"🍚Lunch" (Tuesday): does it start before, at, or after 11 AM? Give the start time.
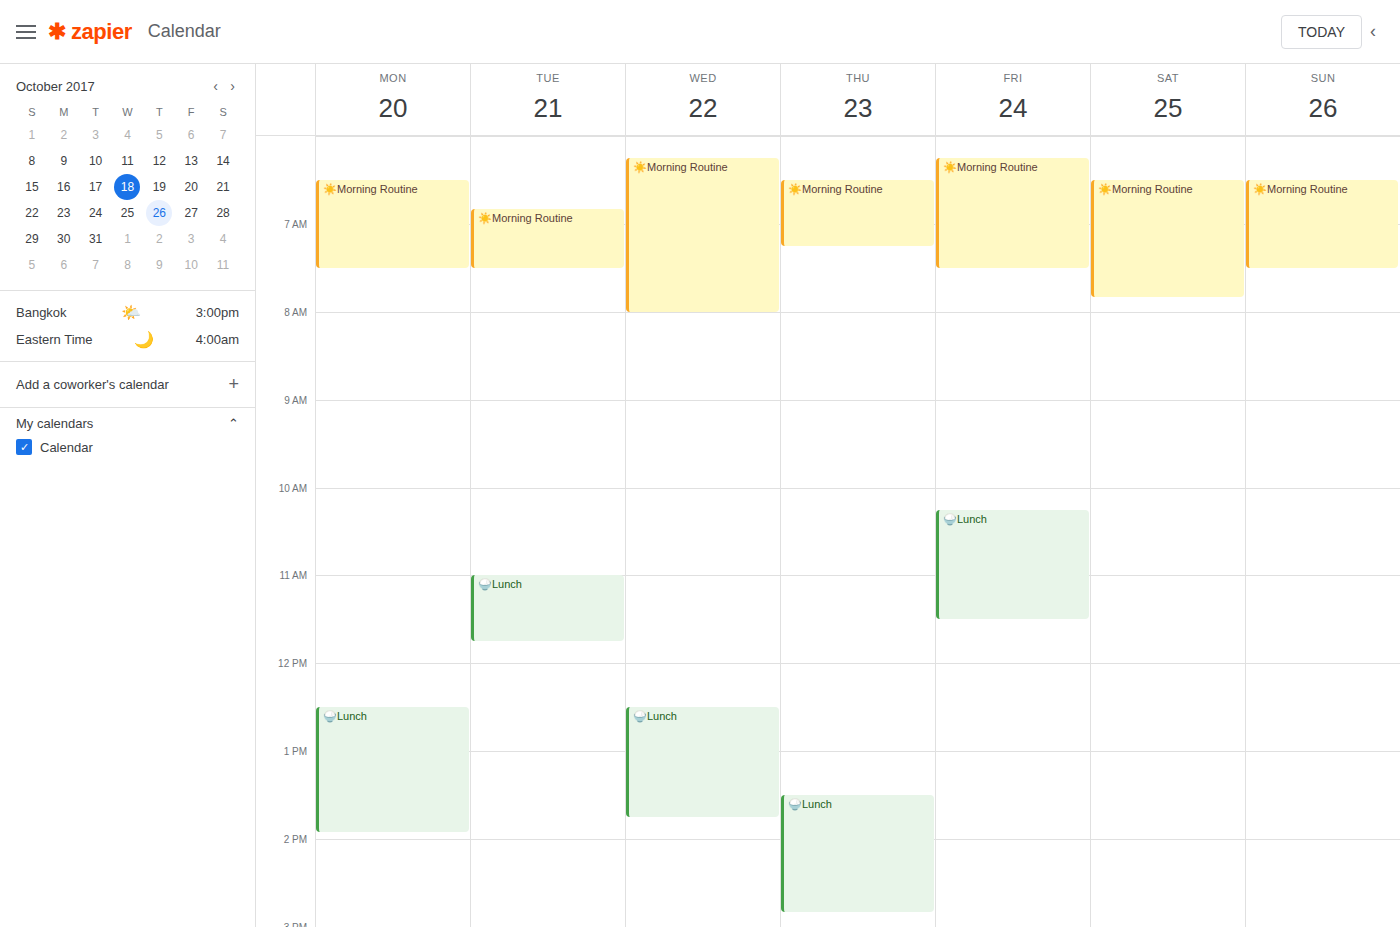
11:00 AM -- exactly at 11 AM, on the 11 AM line.